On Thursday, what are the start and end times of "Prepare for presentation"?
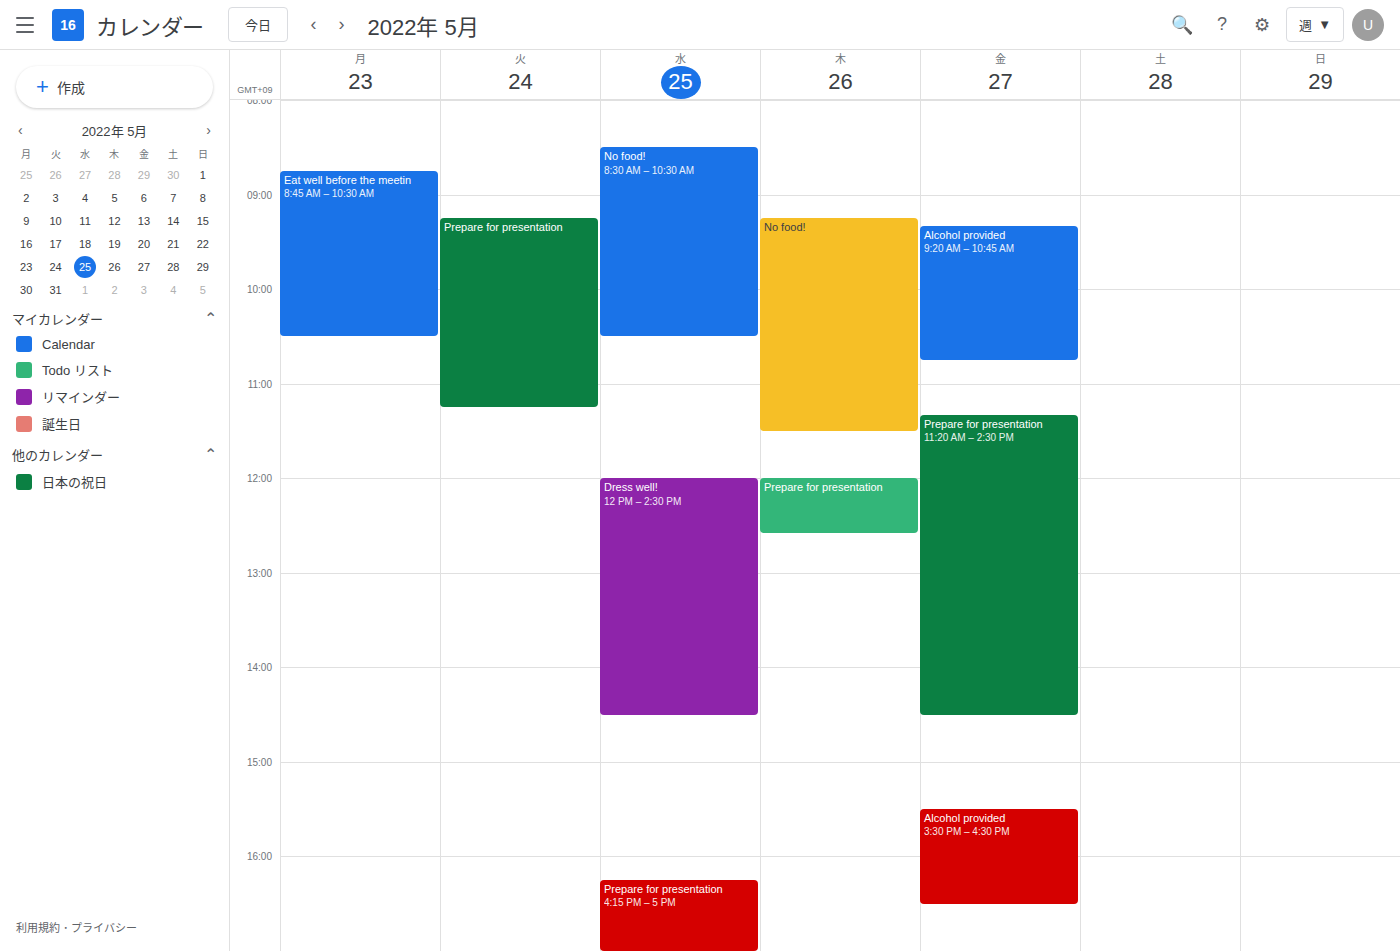
12:00 PM to 12:35 PM